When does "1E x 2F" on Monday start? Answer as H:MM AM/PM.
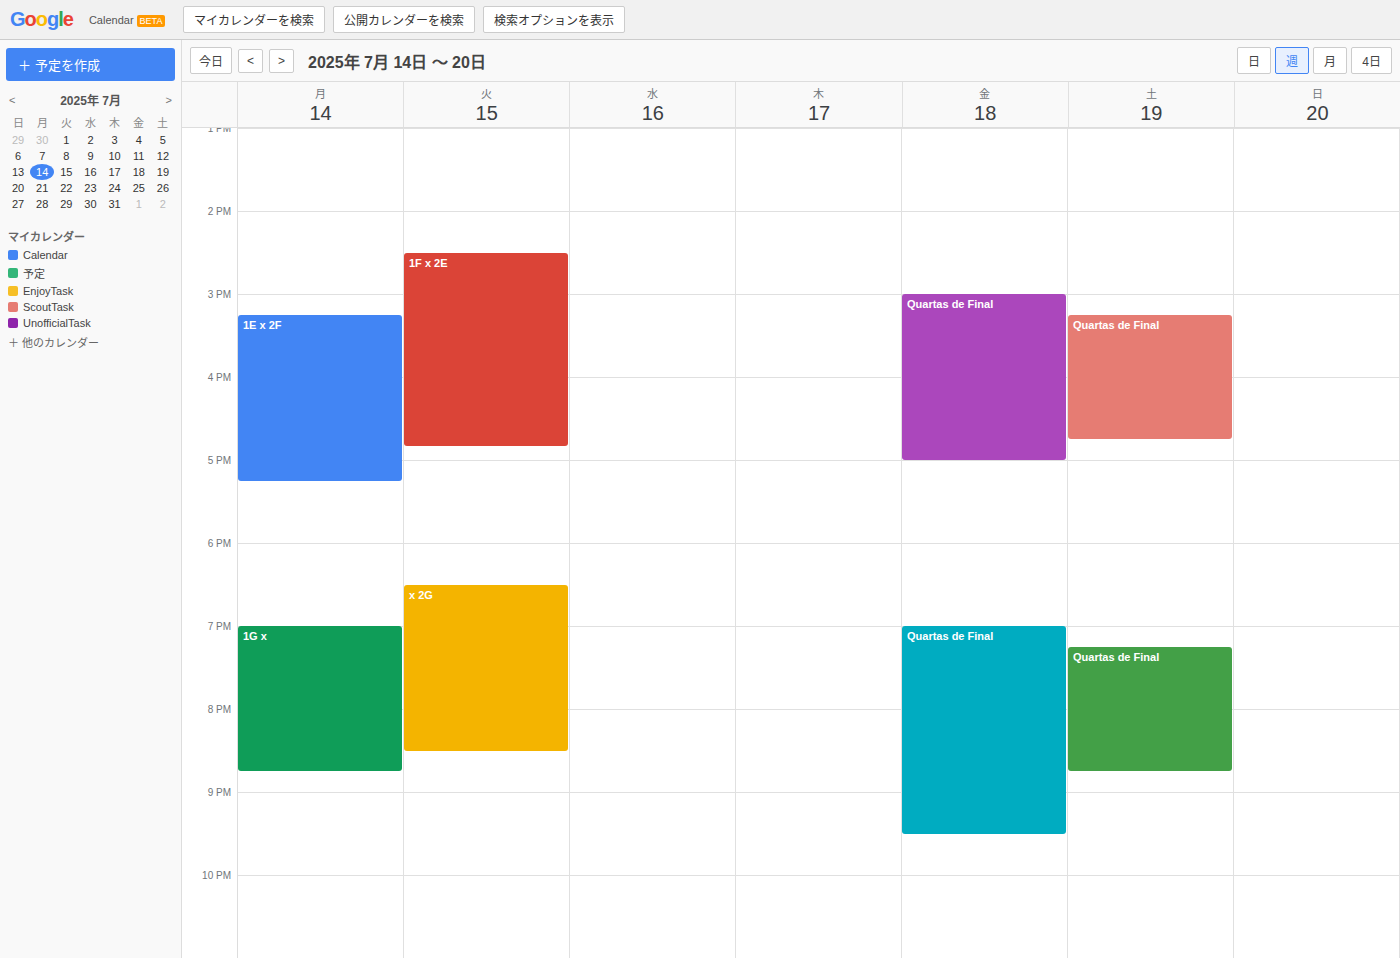
3:15 PM